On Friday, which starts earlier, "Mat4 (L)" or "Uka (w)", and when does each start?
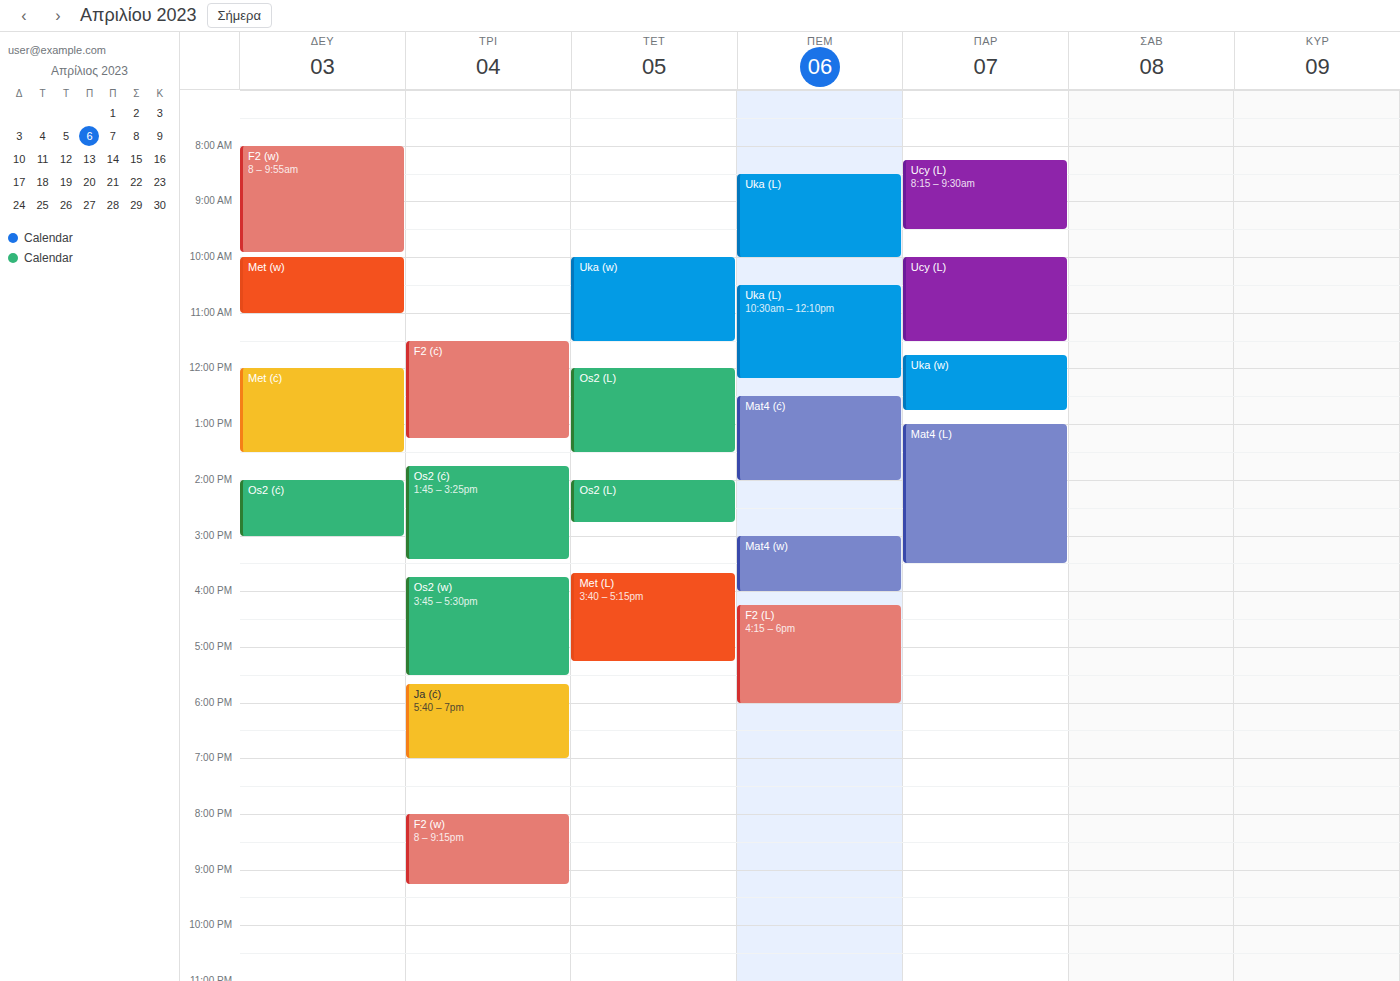
"Uka (w)" 11:45 AM; "Mat4 (L)" 1:00 PM.